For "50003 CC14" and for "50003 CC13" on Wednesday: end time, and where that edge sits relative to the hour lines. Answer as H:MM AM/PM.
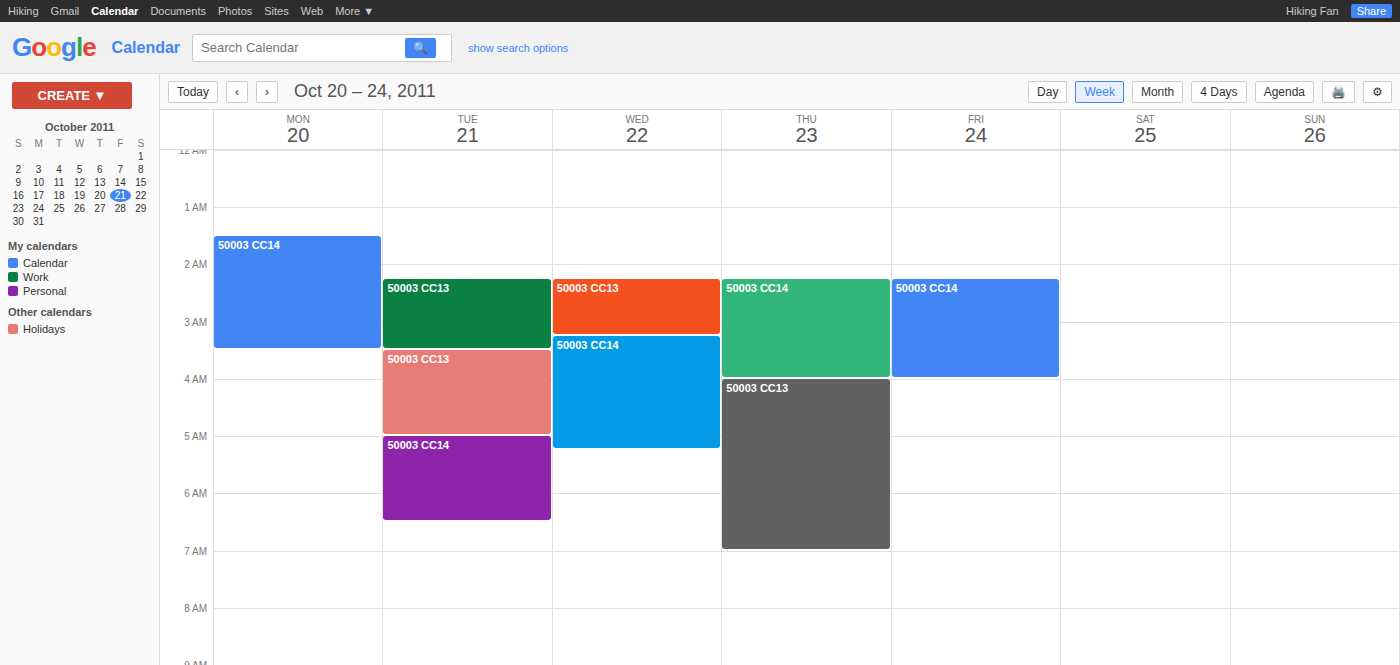
"50003 CC14": 5:15 AM, neither: a quarter of the way from the 5 AM line to the 6 AM line. "50003 CC13": 3:15 AM, neither: a quarter of the way from the 3 AM line to the 4 AM line.